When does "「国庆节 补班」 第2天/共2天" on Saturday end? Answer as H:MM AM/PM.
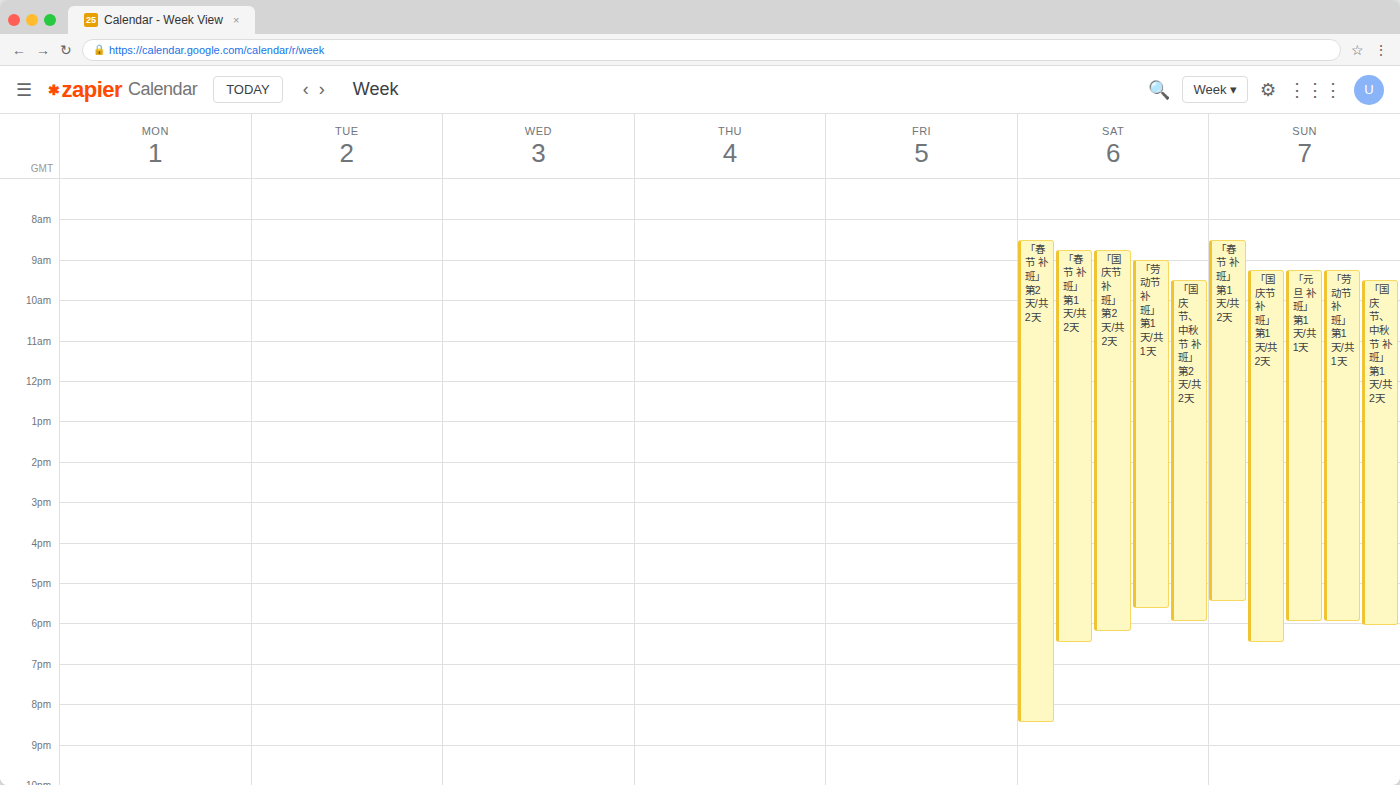
6:15 PM